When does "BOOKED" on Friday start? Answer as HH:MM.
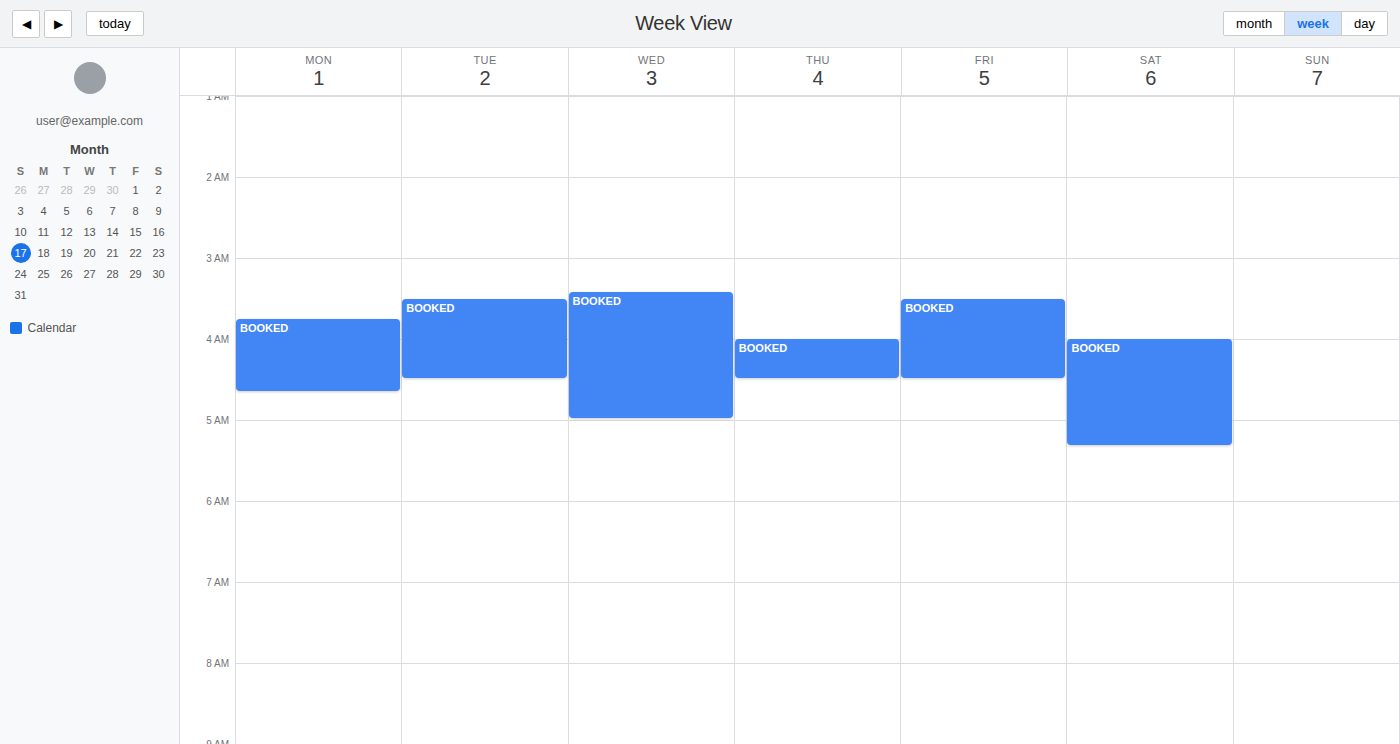
03:30